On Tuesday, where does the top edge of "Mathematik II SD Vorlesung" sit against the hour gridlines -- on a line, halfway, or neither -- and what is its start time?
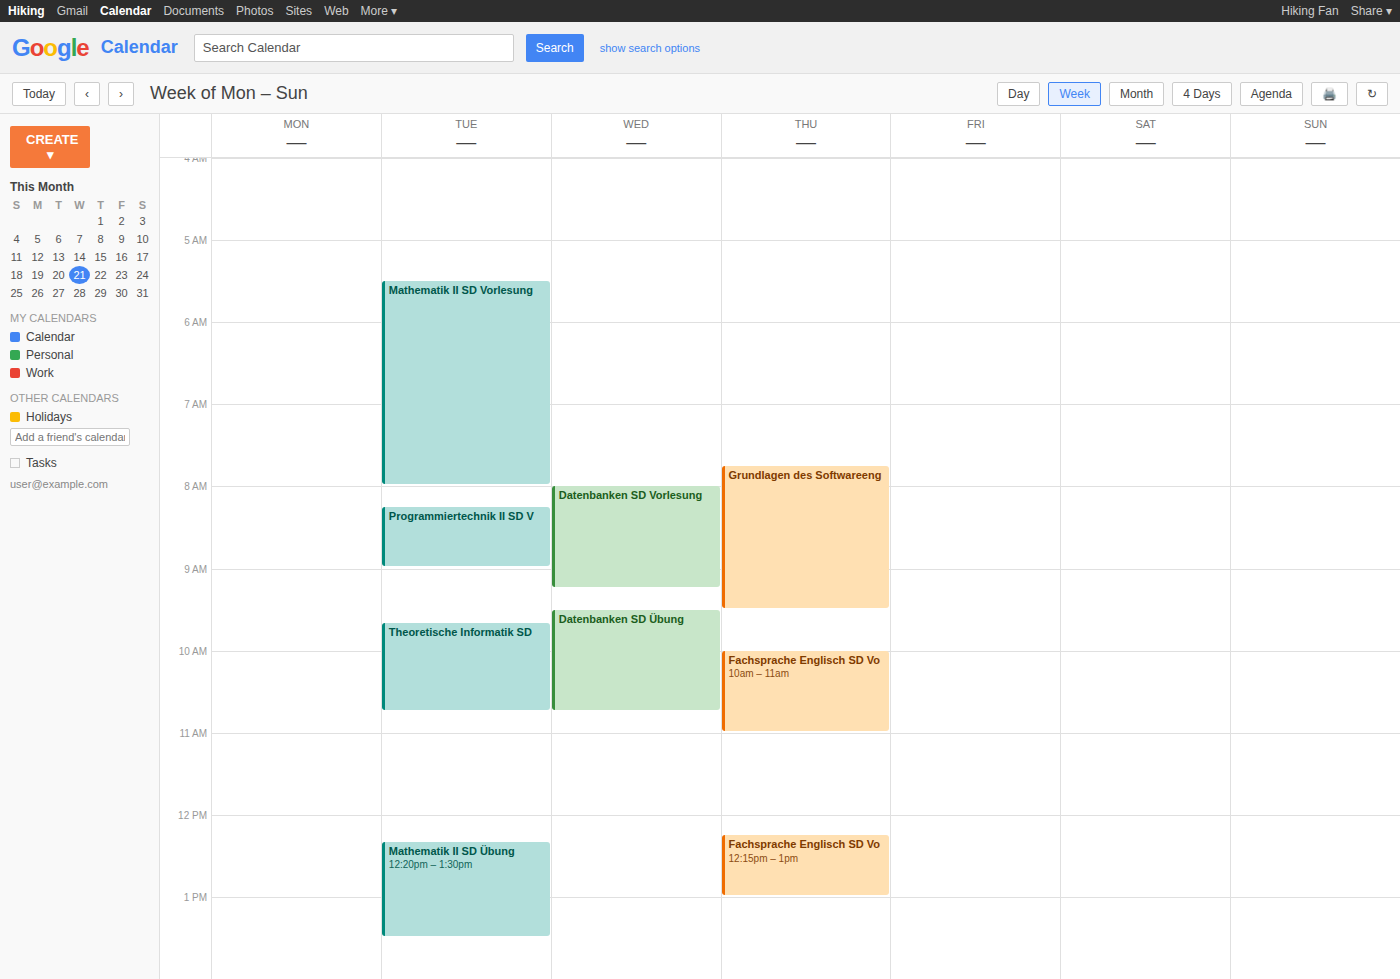
5:30 AM -- halfway between the 5 AM and 6 AM lines.